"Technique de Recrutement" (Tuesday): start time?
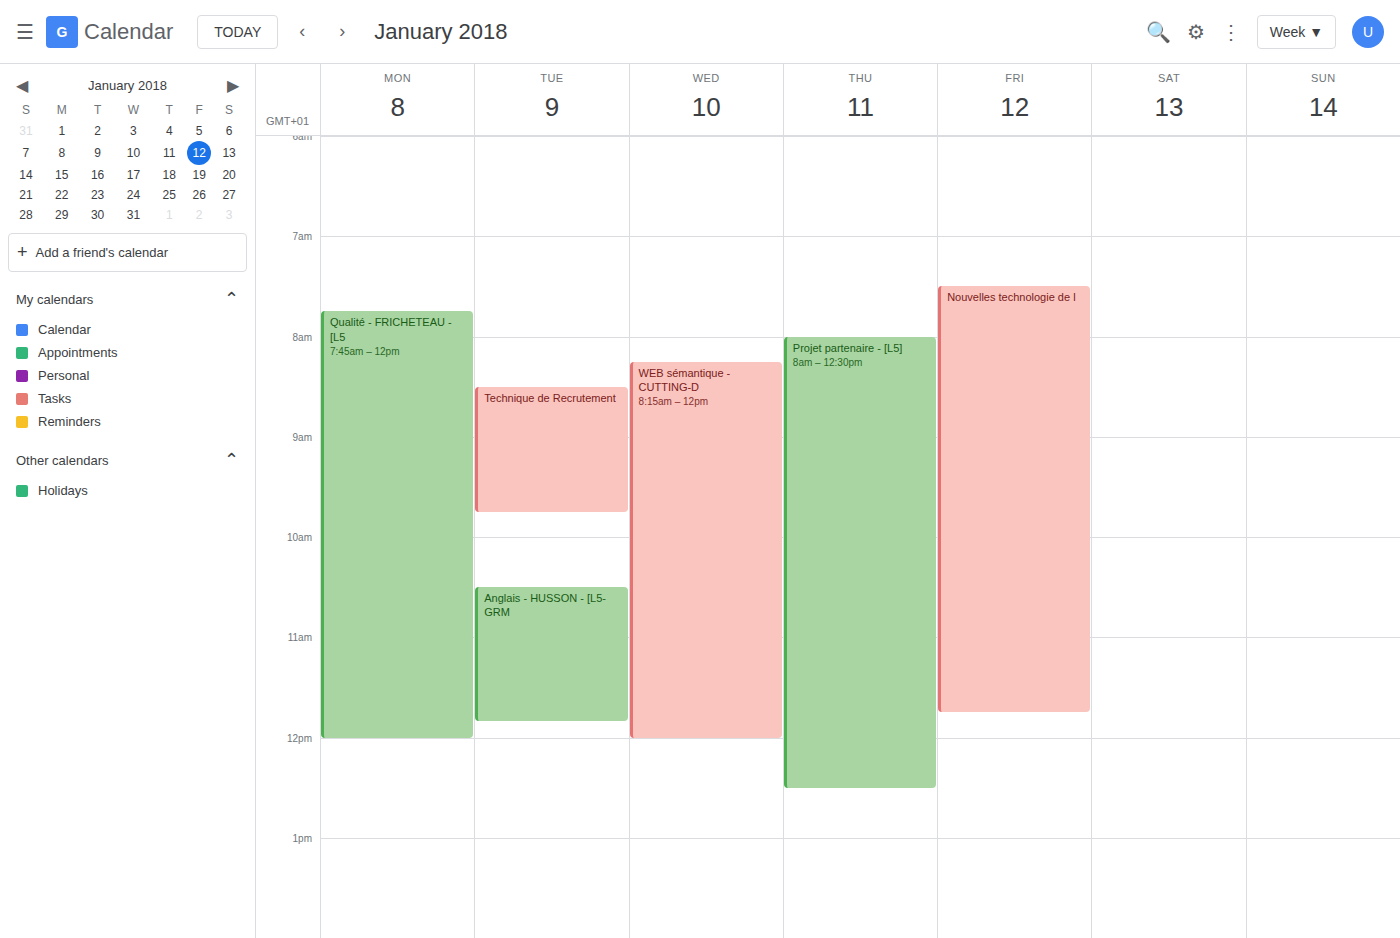
08:30